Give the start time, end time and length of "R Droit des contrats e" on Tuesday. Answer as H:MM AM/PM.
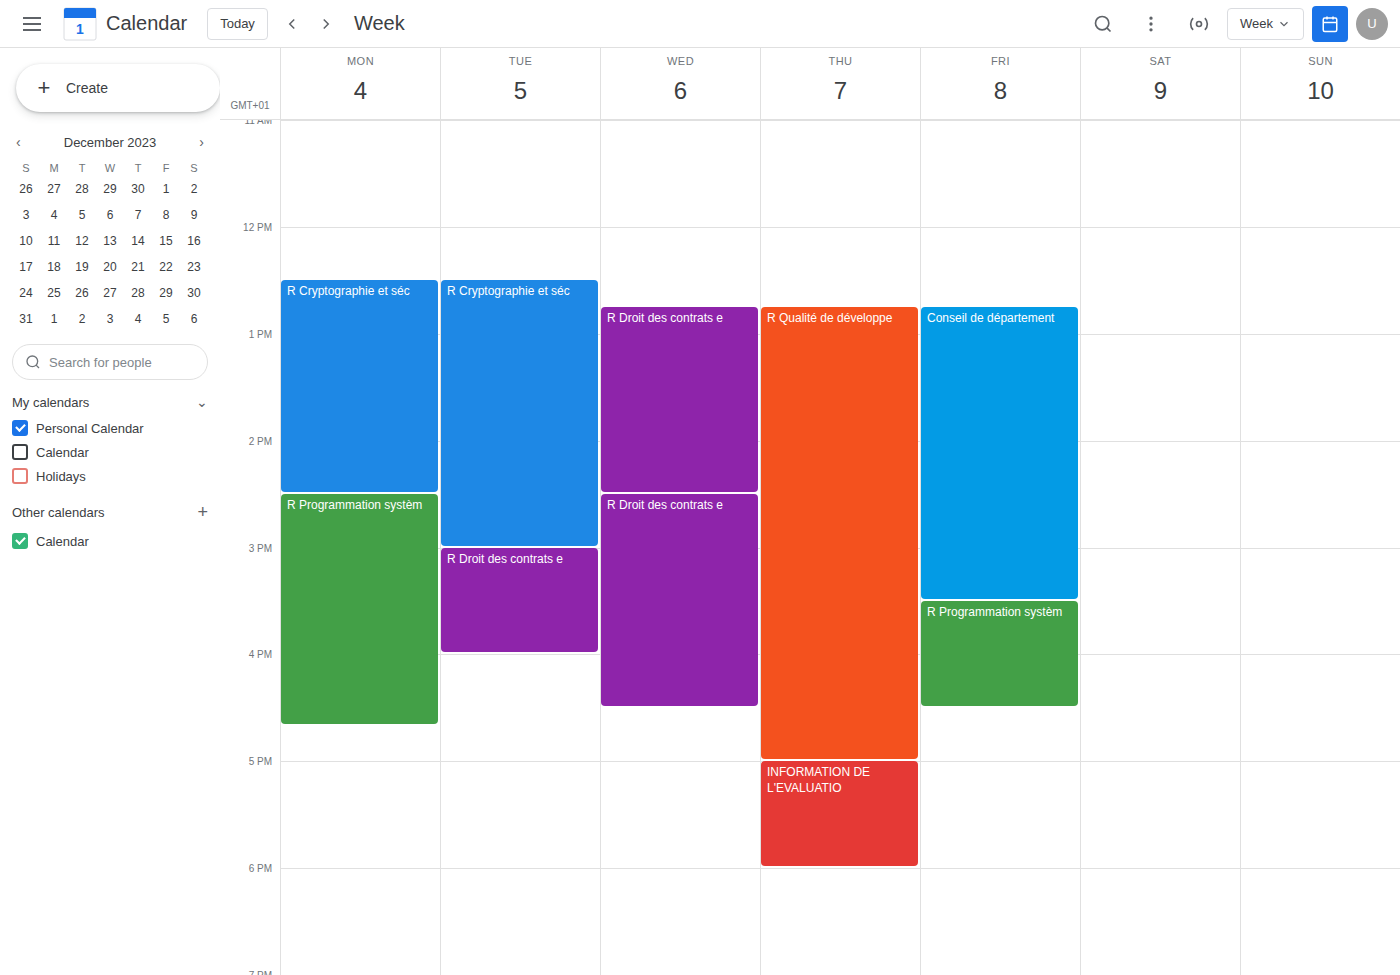
3:00 PM to 4:00 PM, 1 hour